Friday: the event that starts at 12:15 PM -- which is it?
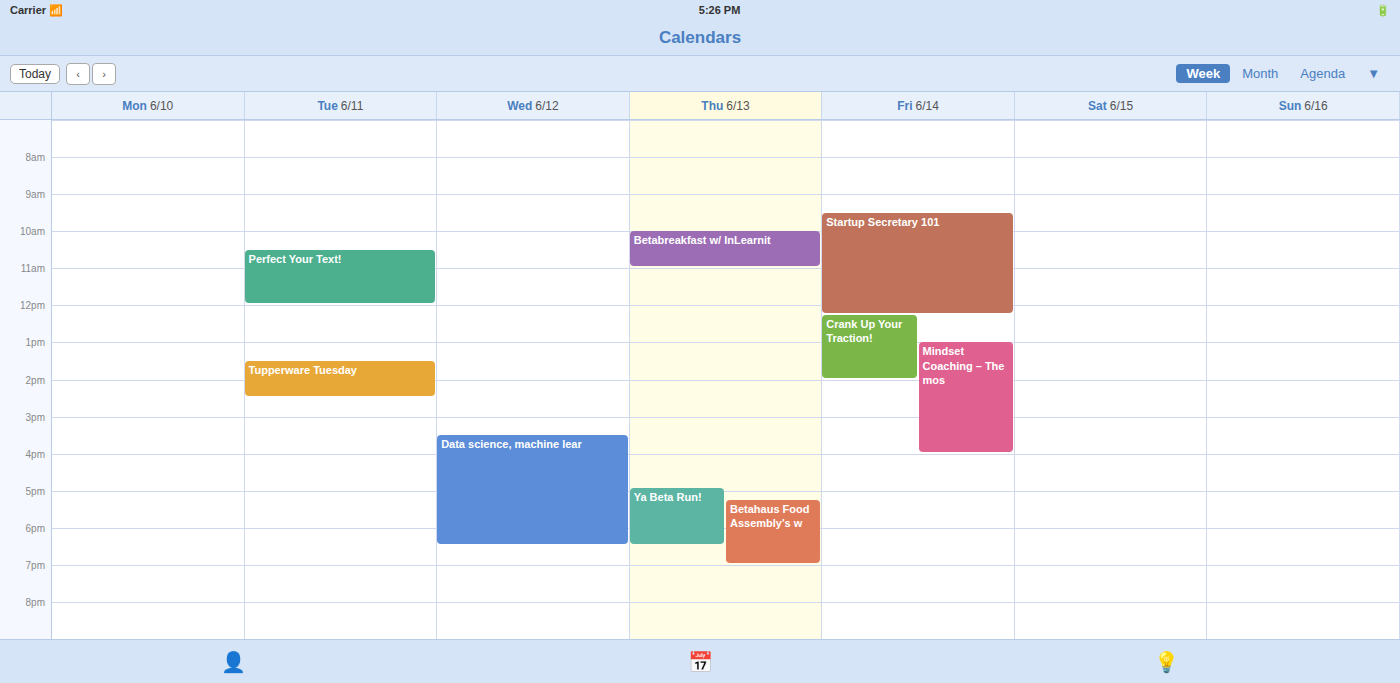
"Crank Up Your Traction!"